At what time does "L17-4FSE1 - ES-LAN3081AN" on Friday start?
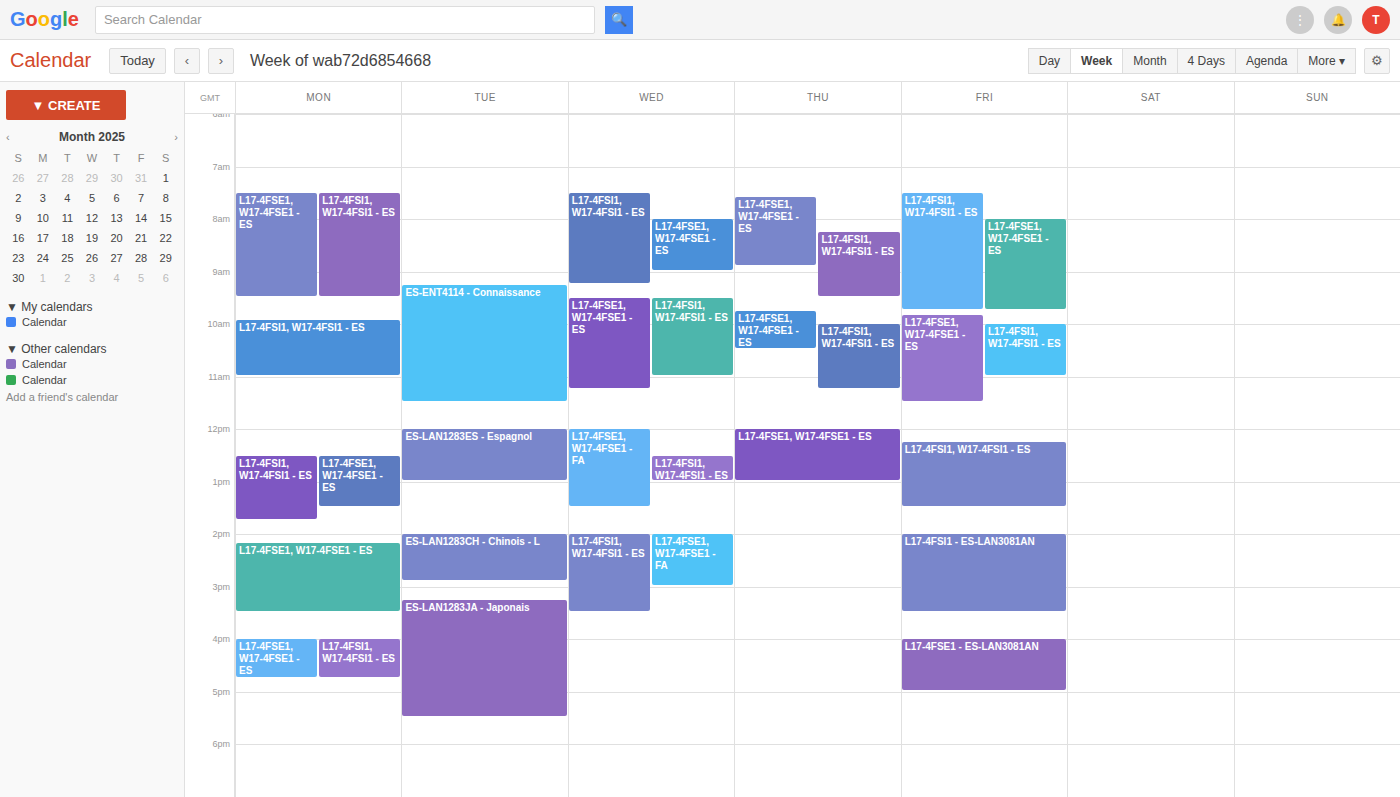
4:00 PM